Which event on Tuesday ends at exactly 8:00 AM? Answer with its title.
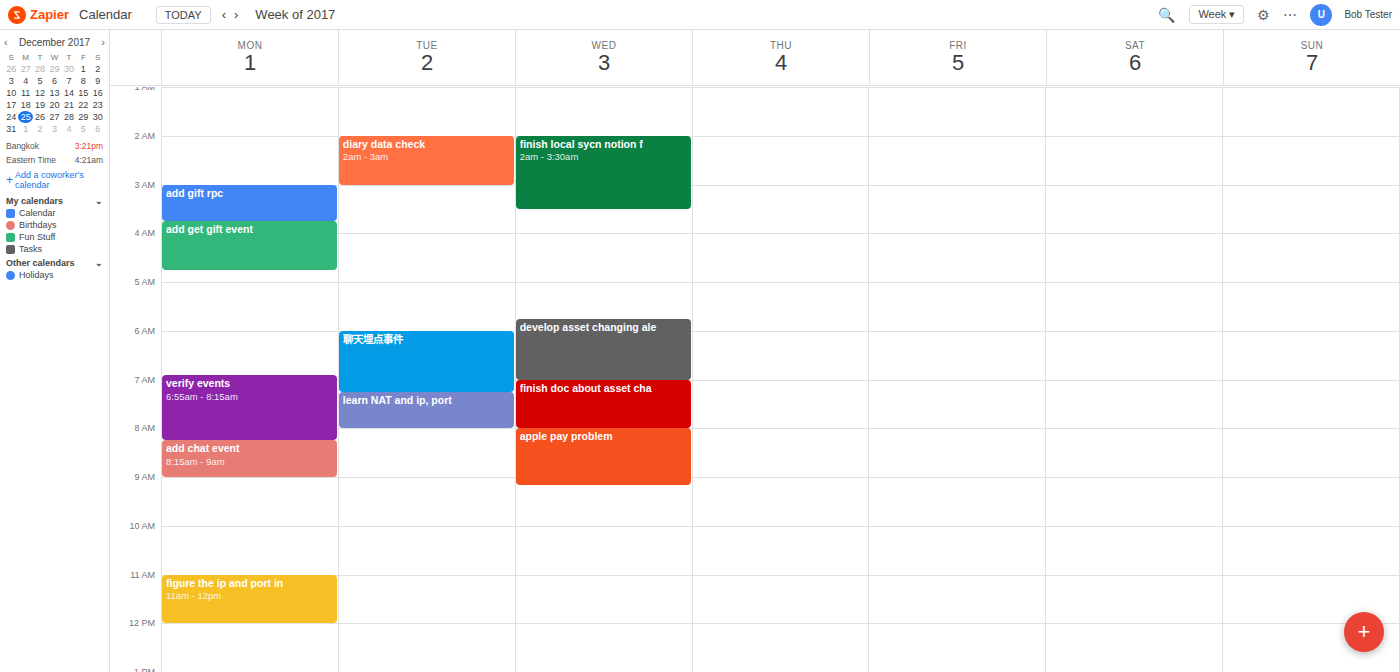
"learn NAT and ip, port"